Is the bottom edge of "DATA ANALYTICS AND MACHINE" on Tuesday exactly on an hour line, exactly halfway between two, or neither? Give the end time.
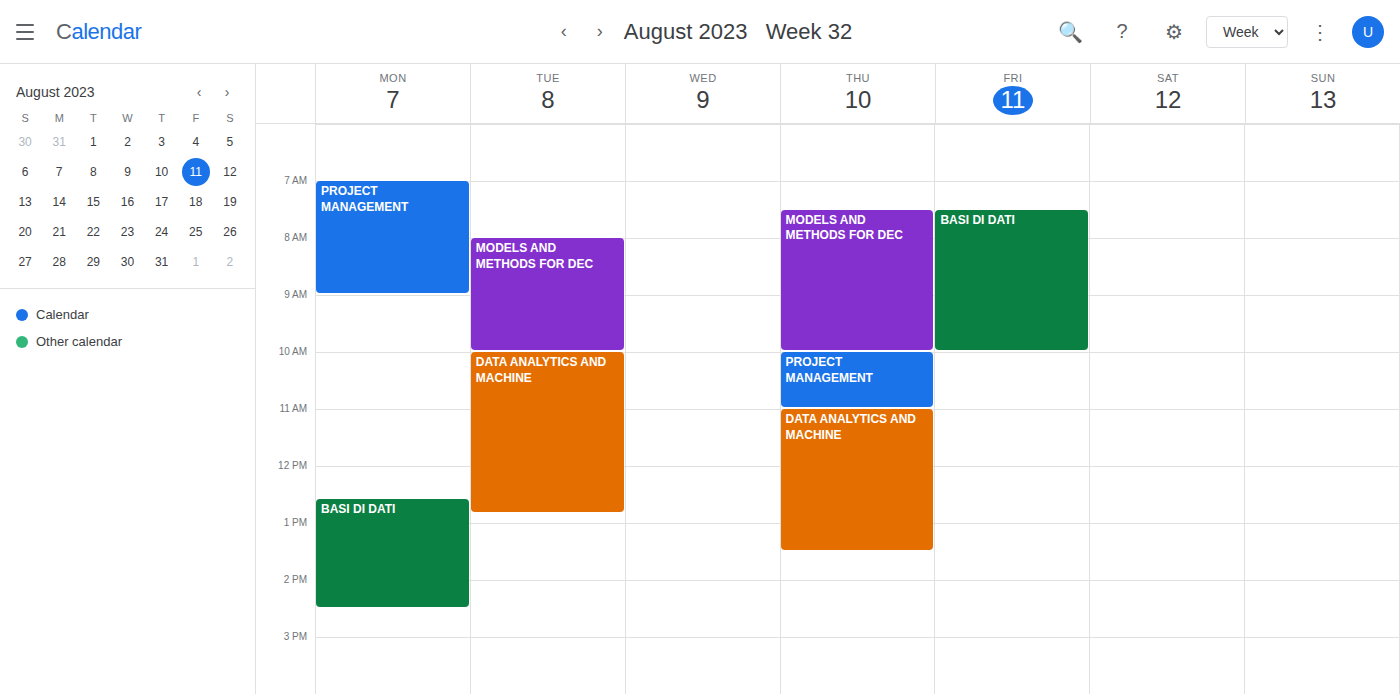
12:50 PM -- neither: 50 minutes below the 12 PM line and 10 minutes above the 1 PM line.